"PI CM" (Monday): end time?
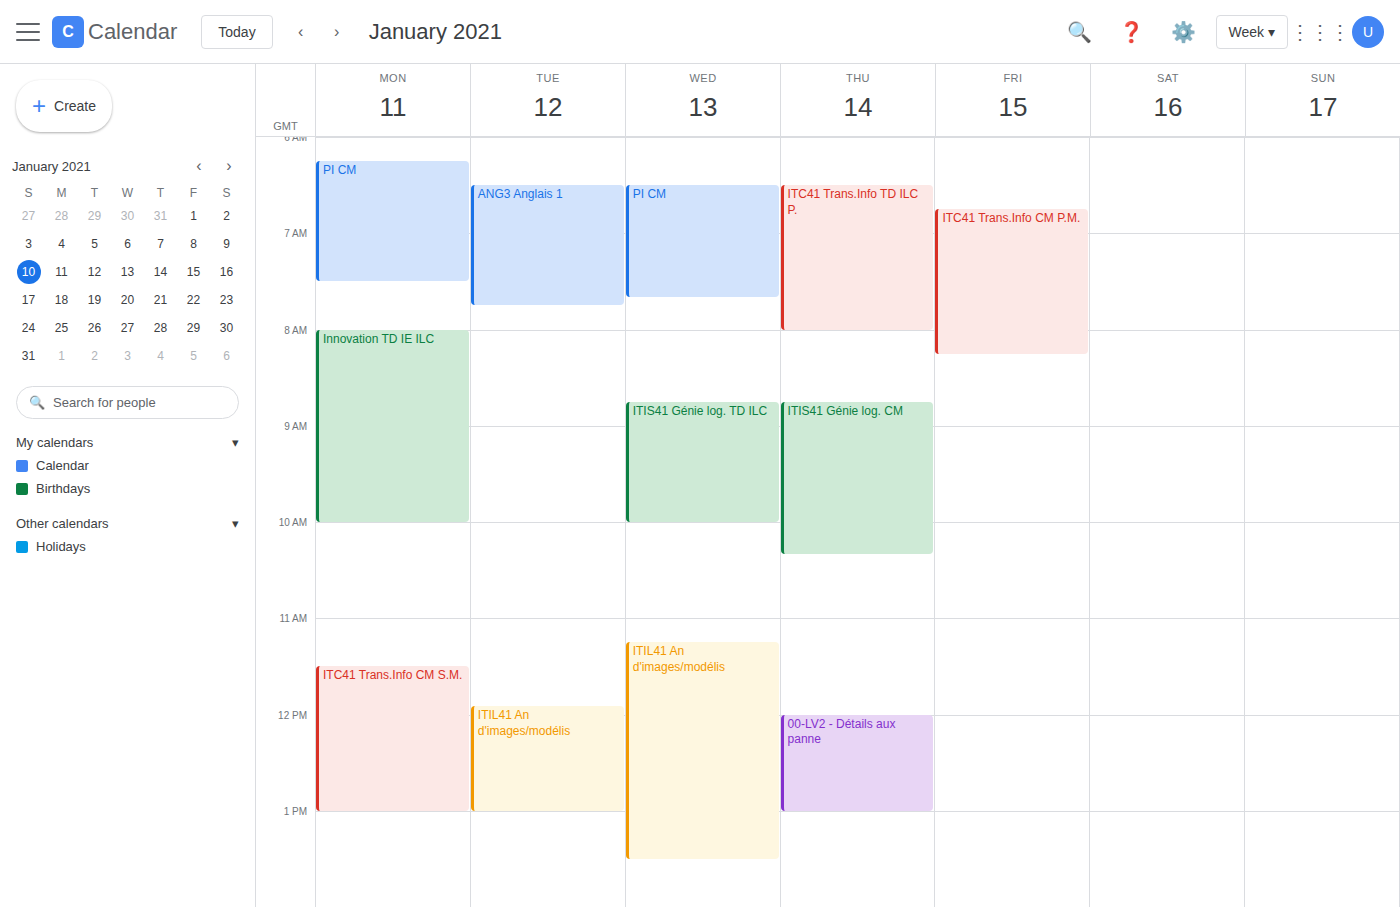
7:30 AM